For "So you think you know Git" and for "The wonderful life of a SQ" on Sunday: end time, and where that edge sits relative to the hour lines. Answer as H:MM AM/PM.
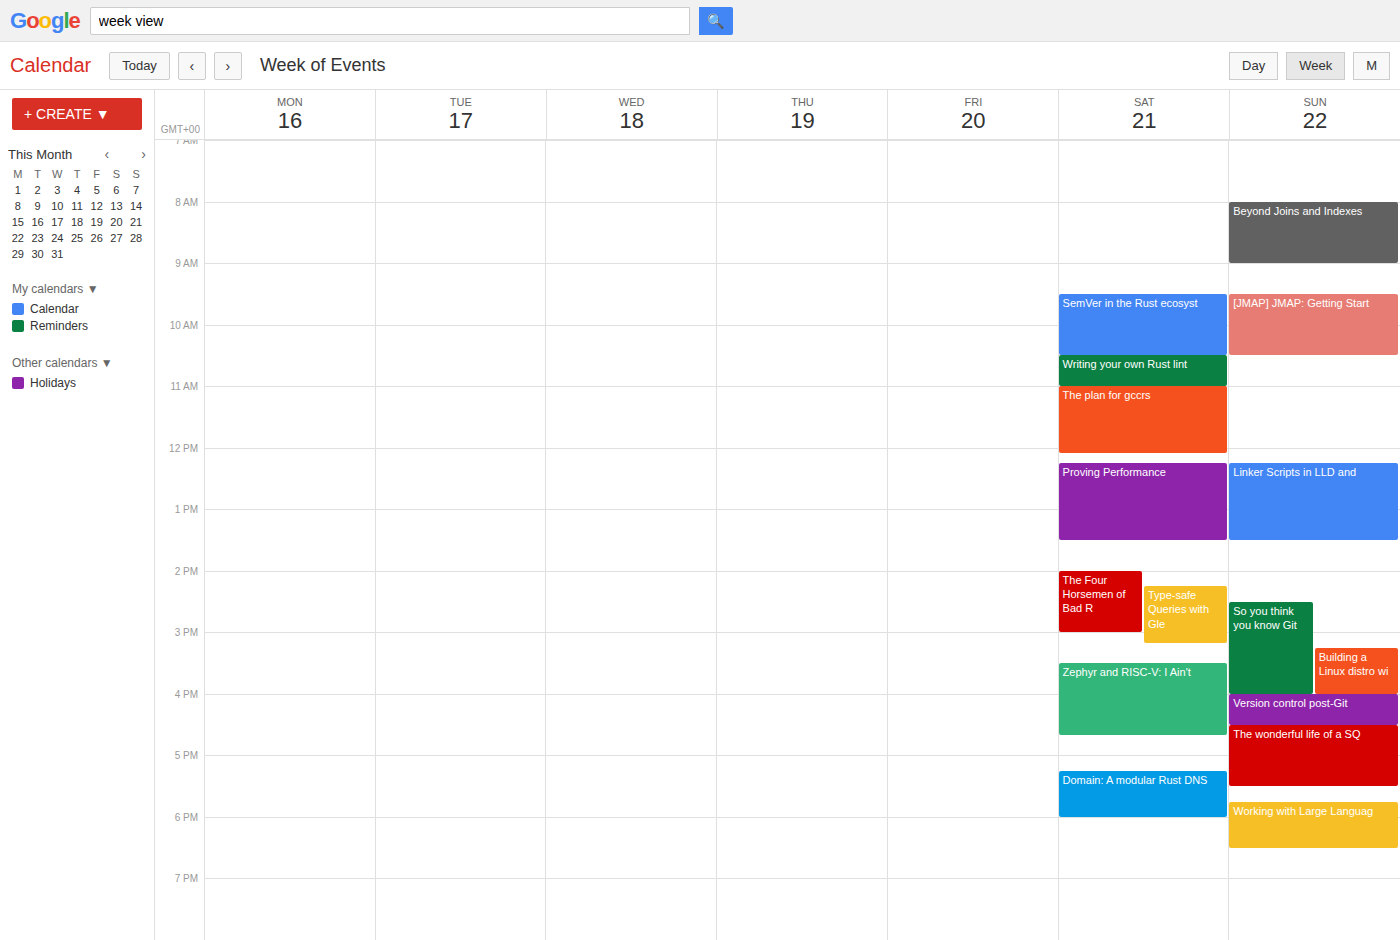
"So you think you know Git": 4:00 PM, exactly on the 4 PM line. "The wonderful life of a SQ": 5:30 PM, halfway between the 5 PM and 6 PM lines.